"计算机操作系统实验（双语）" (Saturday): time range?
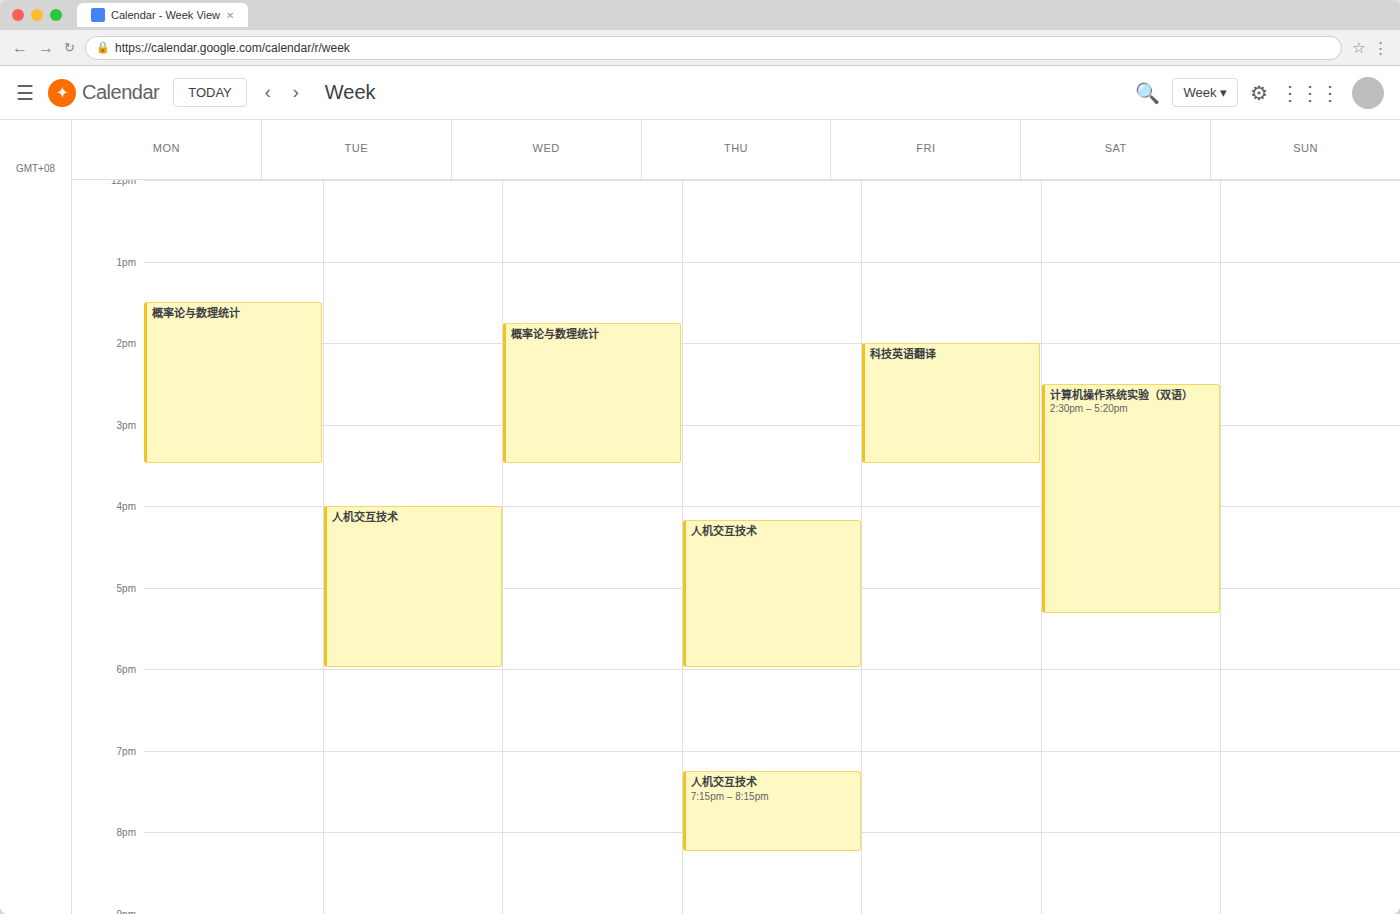
2:30 PM to 5:20 PM